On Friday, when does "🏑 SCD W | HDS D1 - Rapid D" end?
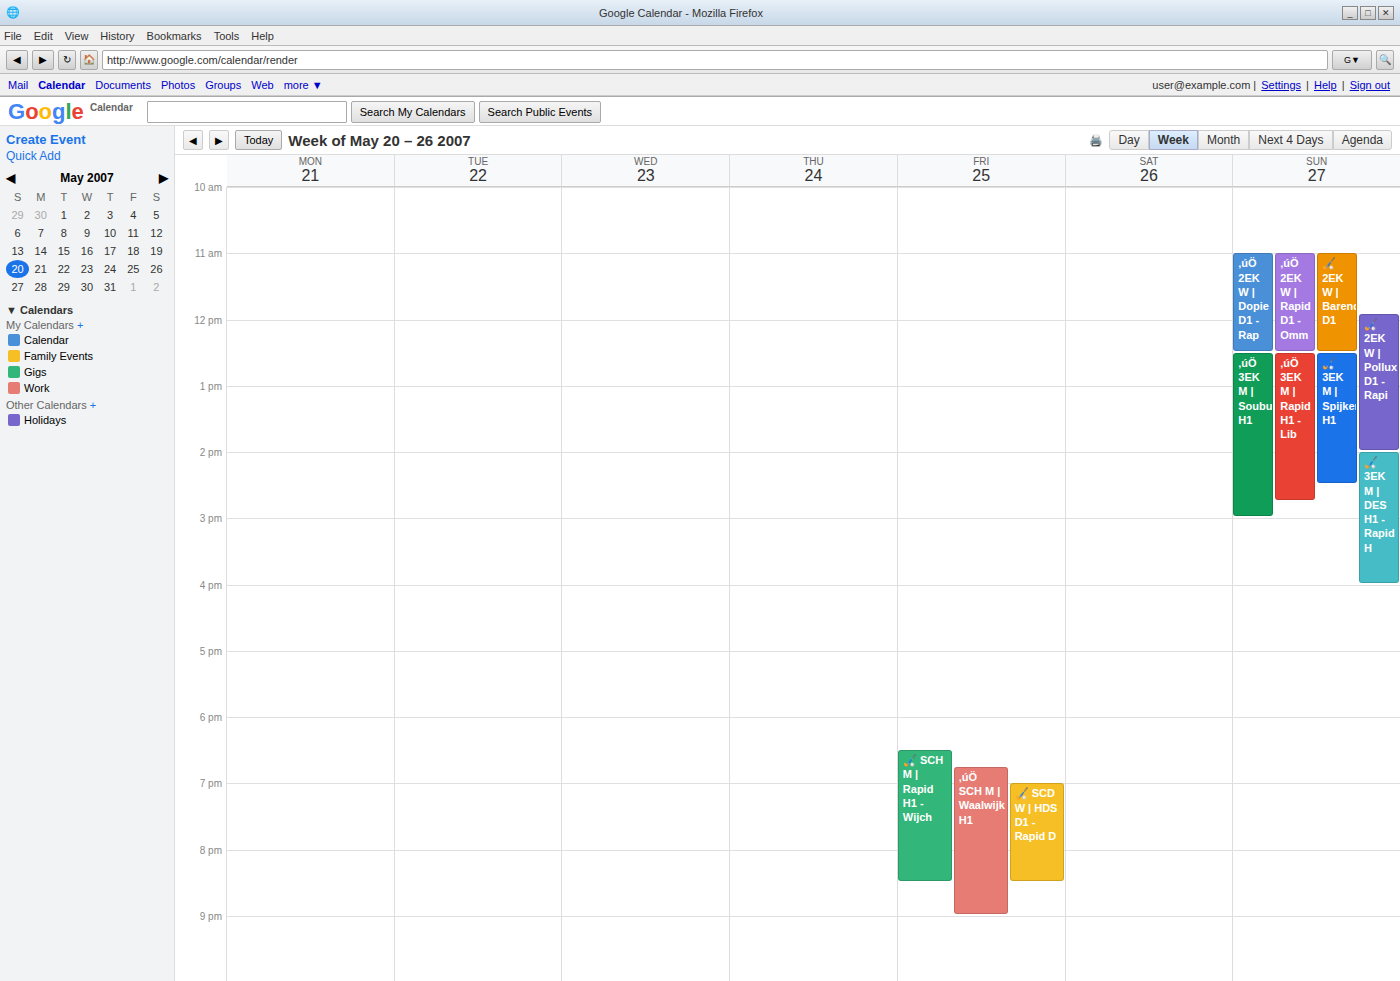
8:30 PM